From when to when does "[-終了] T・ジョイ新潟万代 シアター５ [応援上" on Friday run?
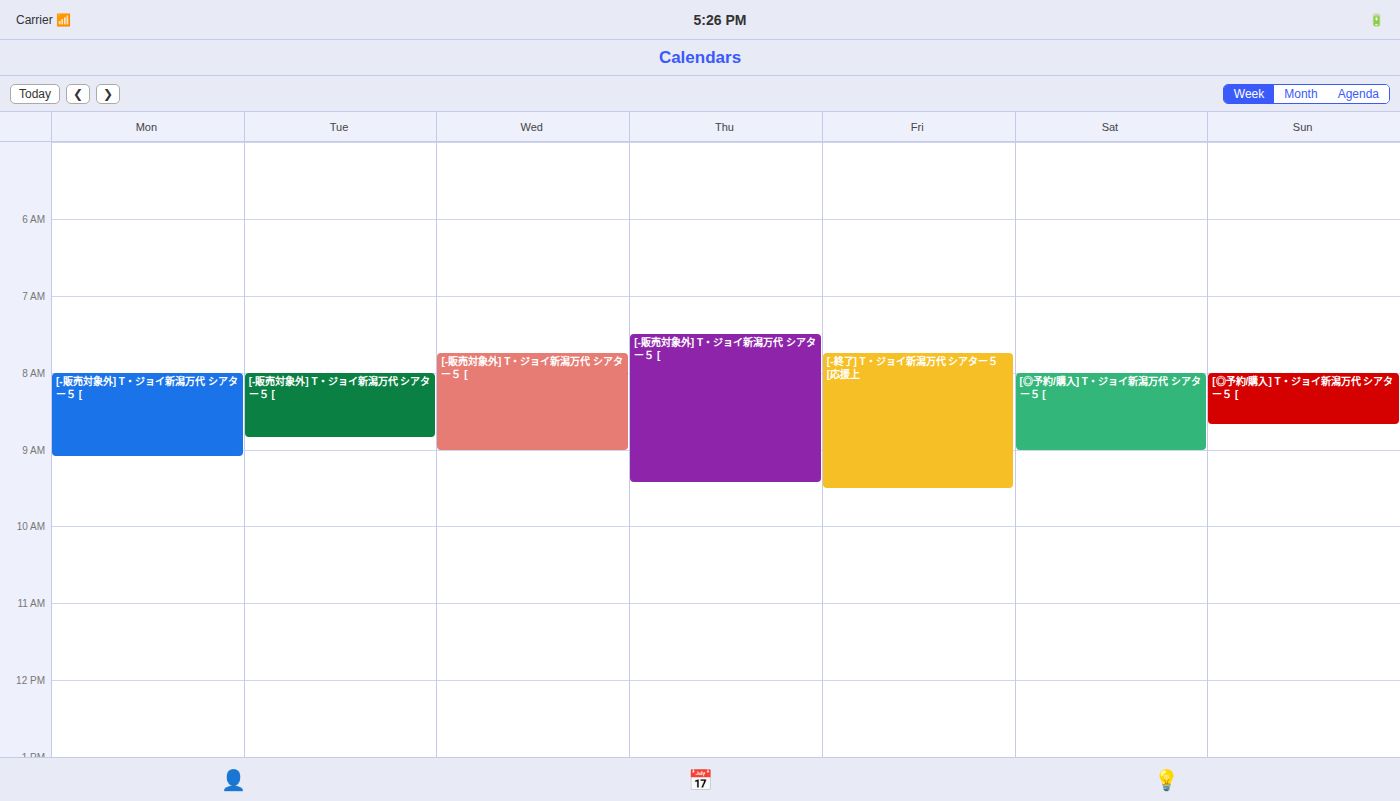
07:45 to 09:30